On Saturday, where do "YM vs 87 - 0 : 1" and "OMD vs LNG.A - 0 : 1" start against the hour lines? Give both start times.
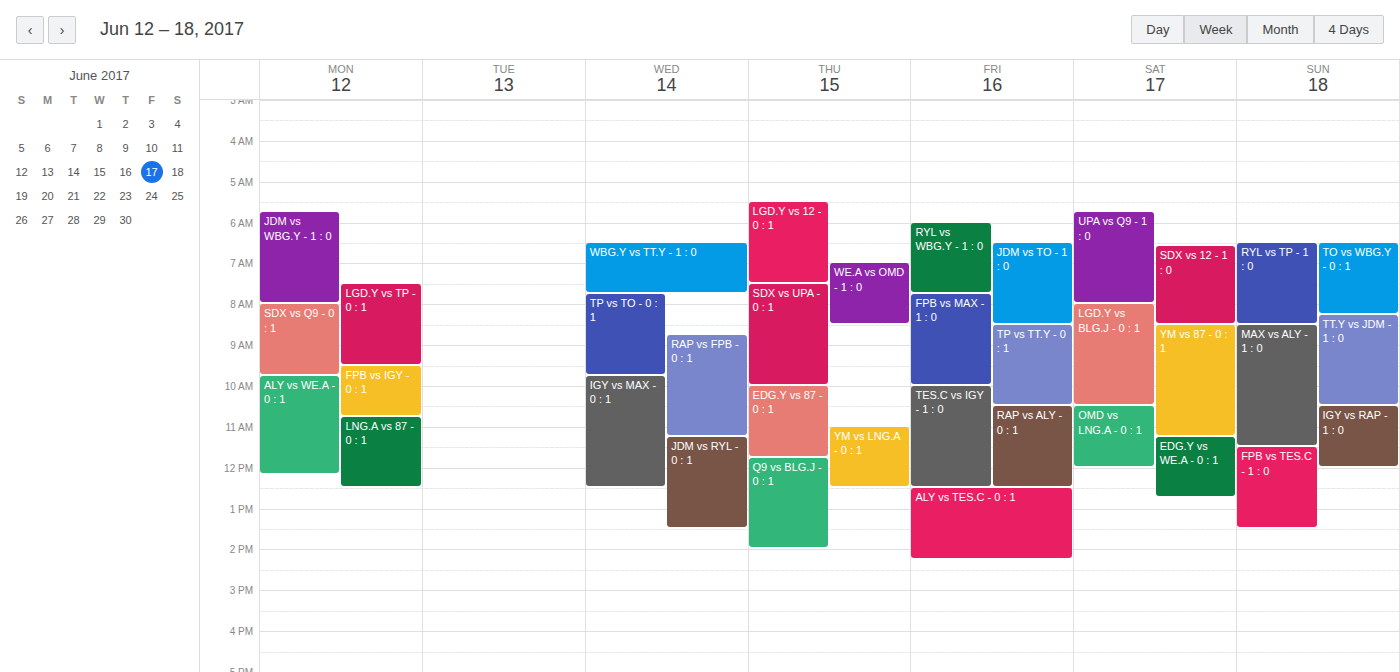
"YM vs 87 - 0 : 1": 08:30, halfway between the 08:00 and 09:00 lines. "OMD vs LNG.A - 0 : 1": 10:30, halfway between the 10:00 and 11:00 lines.